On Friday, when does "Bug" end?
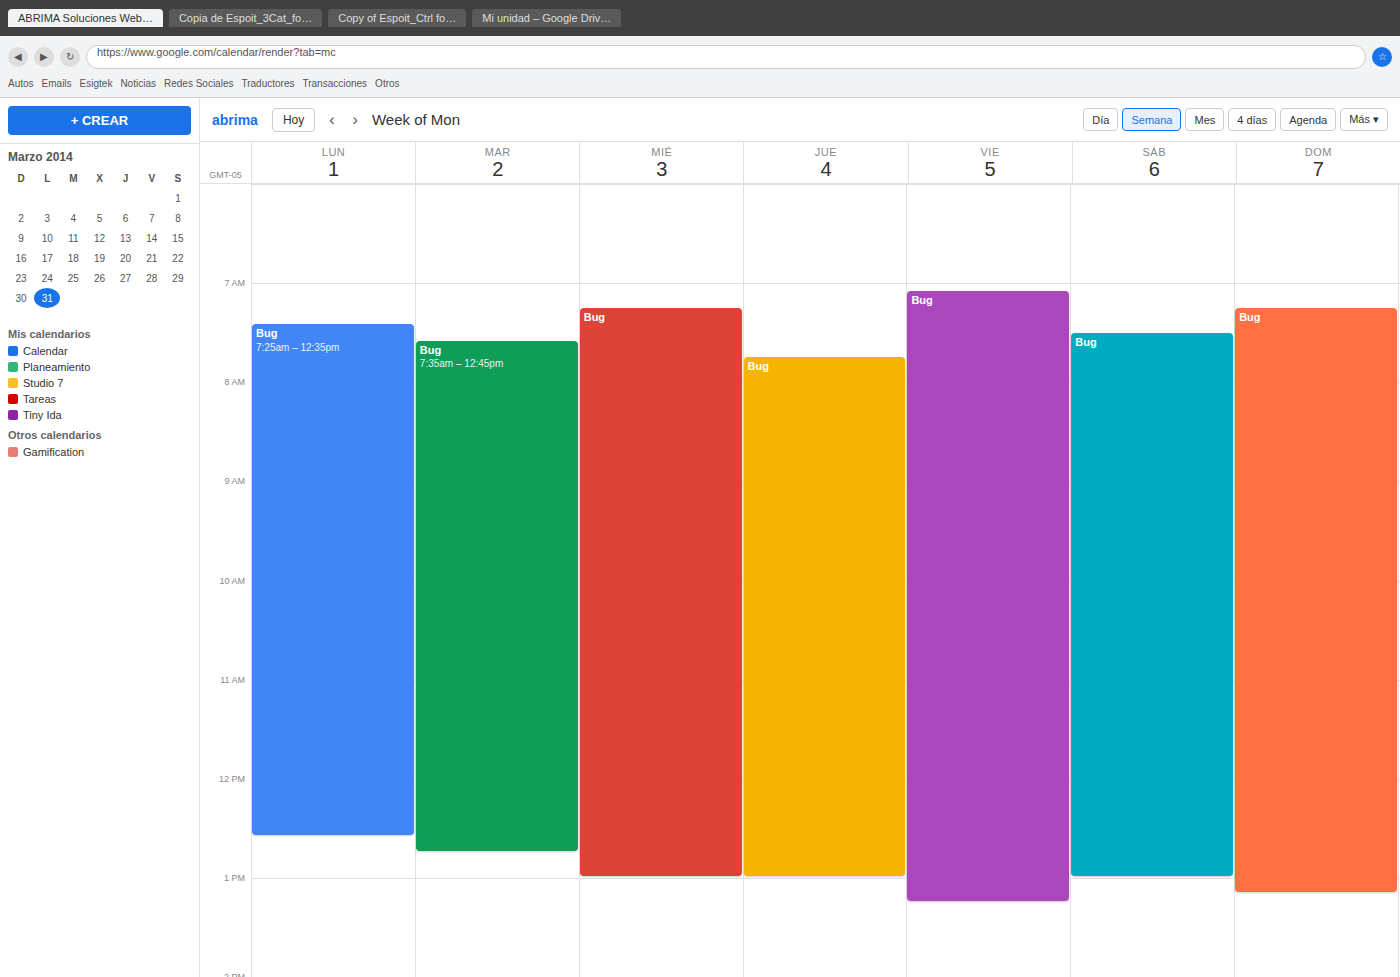
1:15 PM